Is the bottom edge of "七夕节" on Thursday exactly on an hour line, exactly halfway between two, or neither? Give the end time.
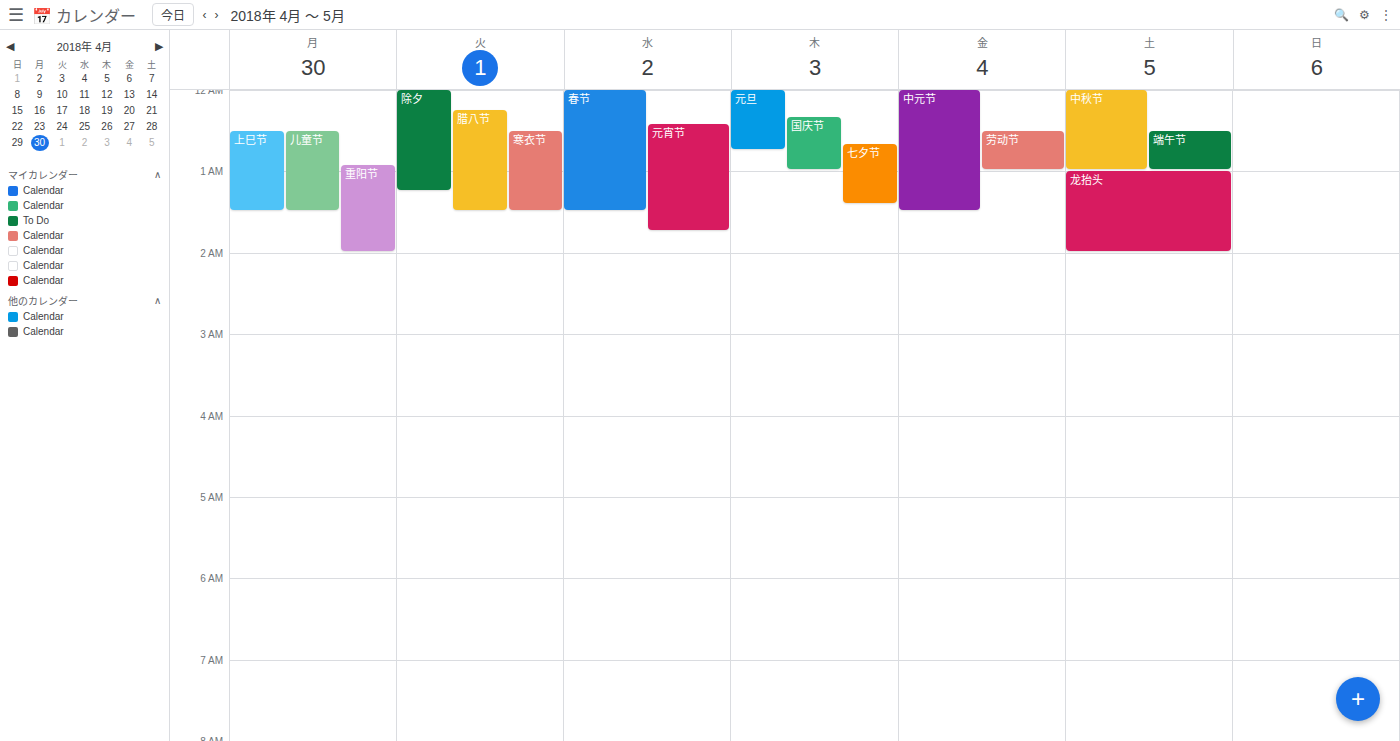
1:25 AM -- neither: 25 minutes below the 1 AM line and 35 minutes above the 2 AM line.